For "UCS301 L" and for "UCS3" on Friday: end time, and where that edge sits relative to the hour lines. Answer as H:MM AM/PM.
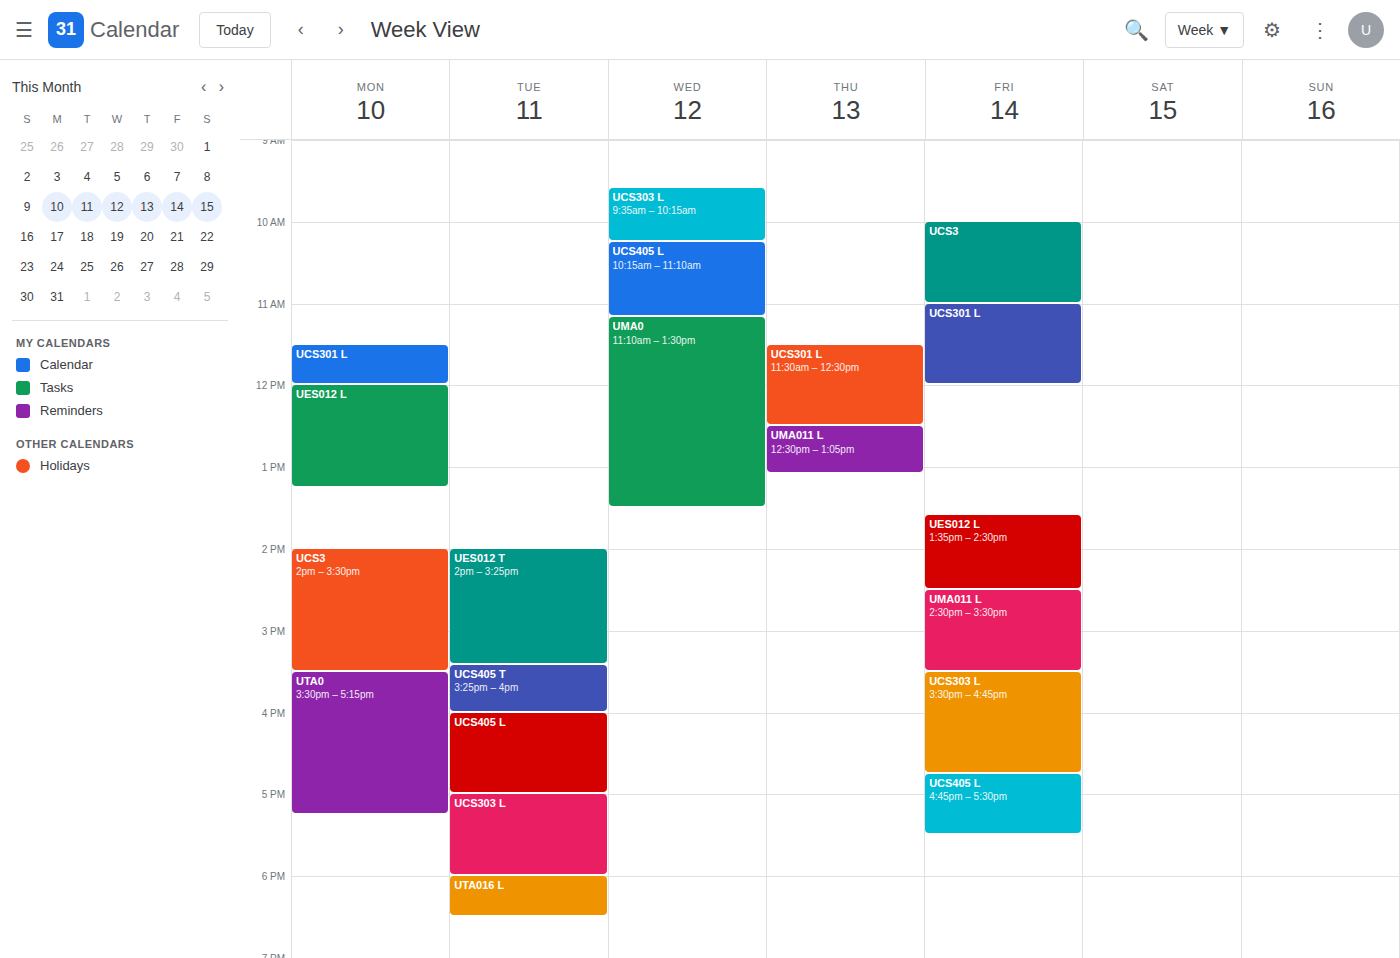
"UCS301 L": 12:00 PM, exactly on the 12 PM line. "UCS3": 11:00 AM, exactly on the 11 AM line.